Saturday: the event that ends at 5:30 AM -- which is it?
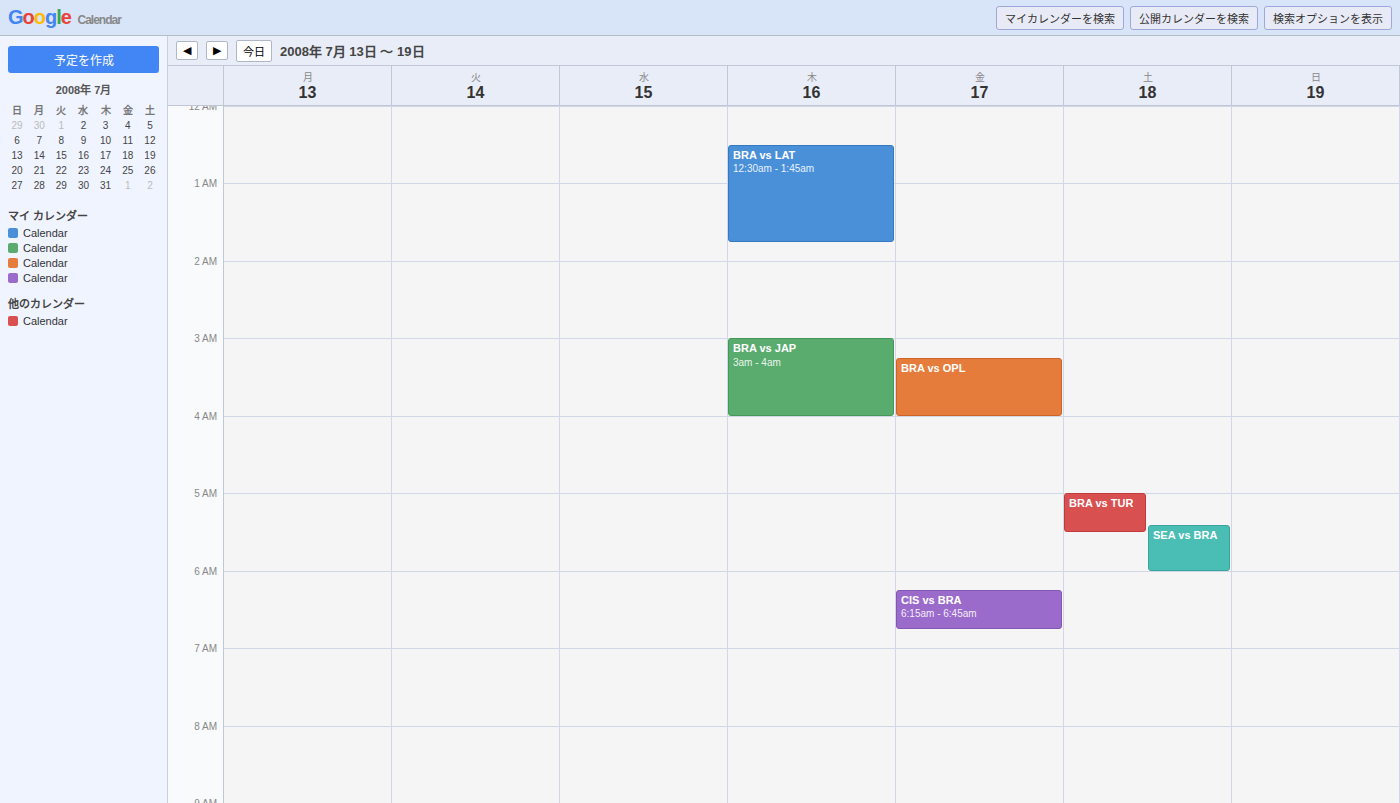
"BRA vs TUR"